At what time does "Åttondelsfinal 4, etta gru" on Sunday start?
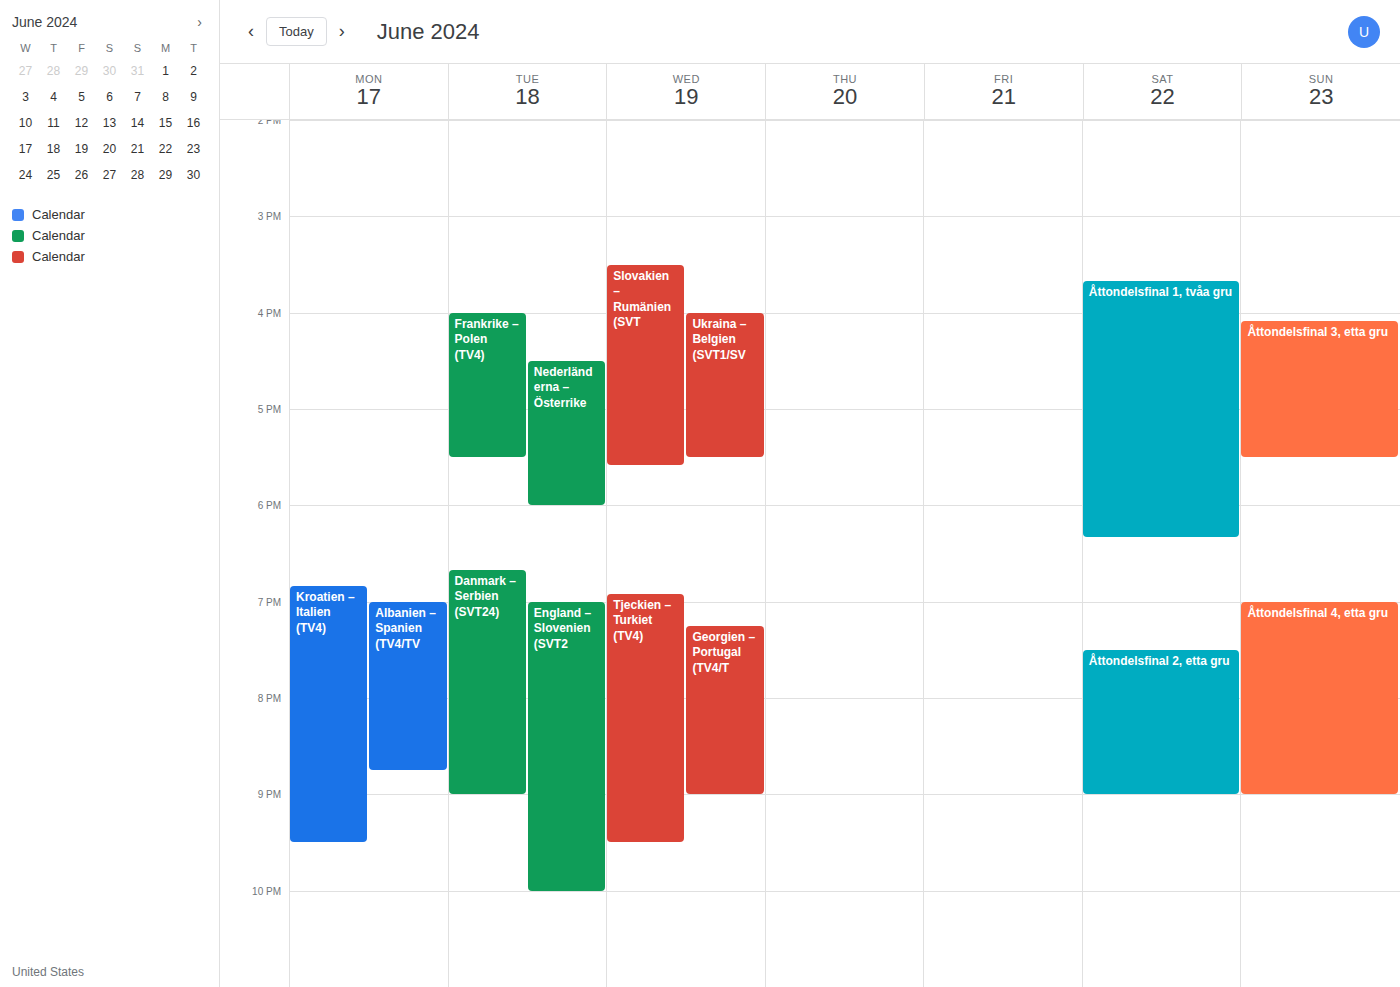
7:00 PM